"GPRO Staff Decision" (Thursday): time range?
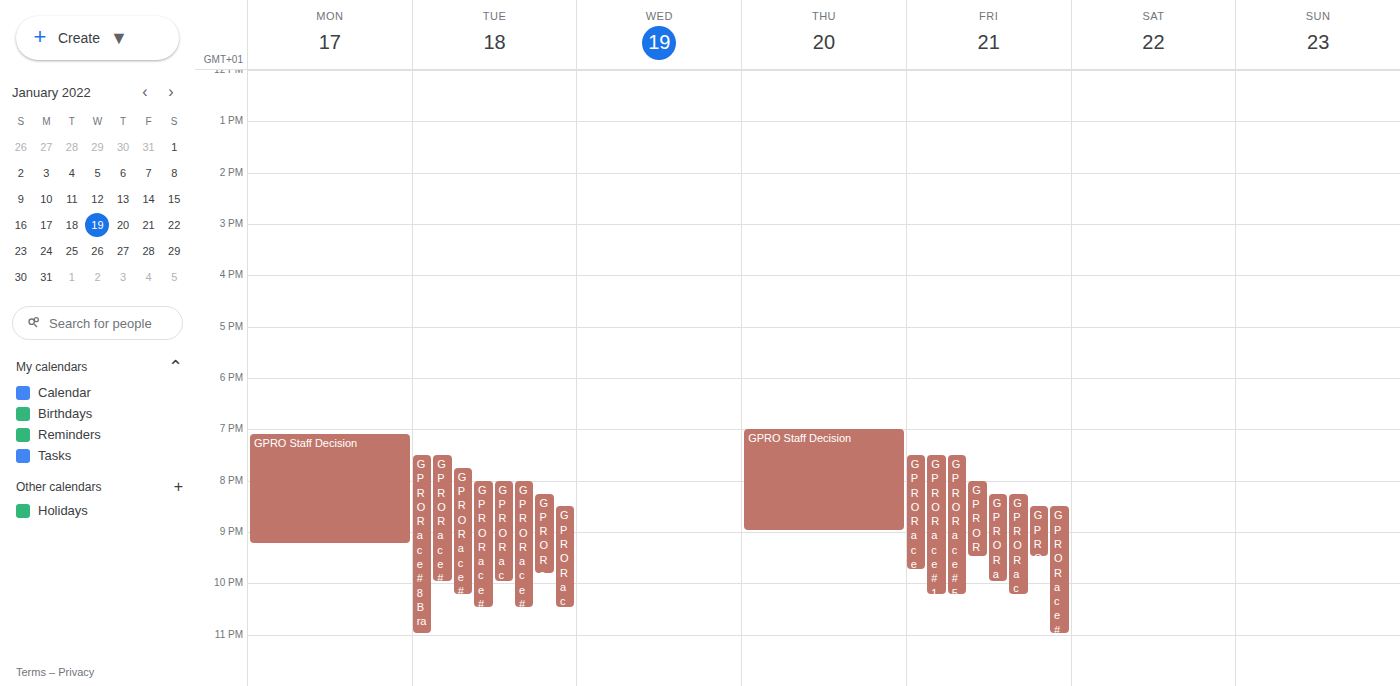
19:00 to 21:00